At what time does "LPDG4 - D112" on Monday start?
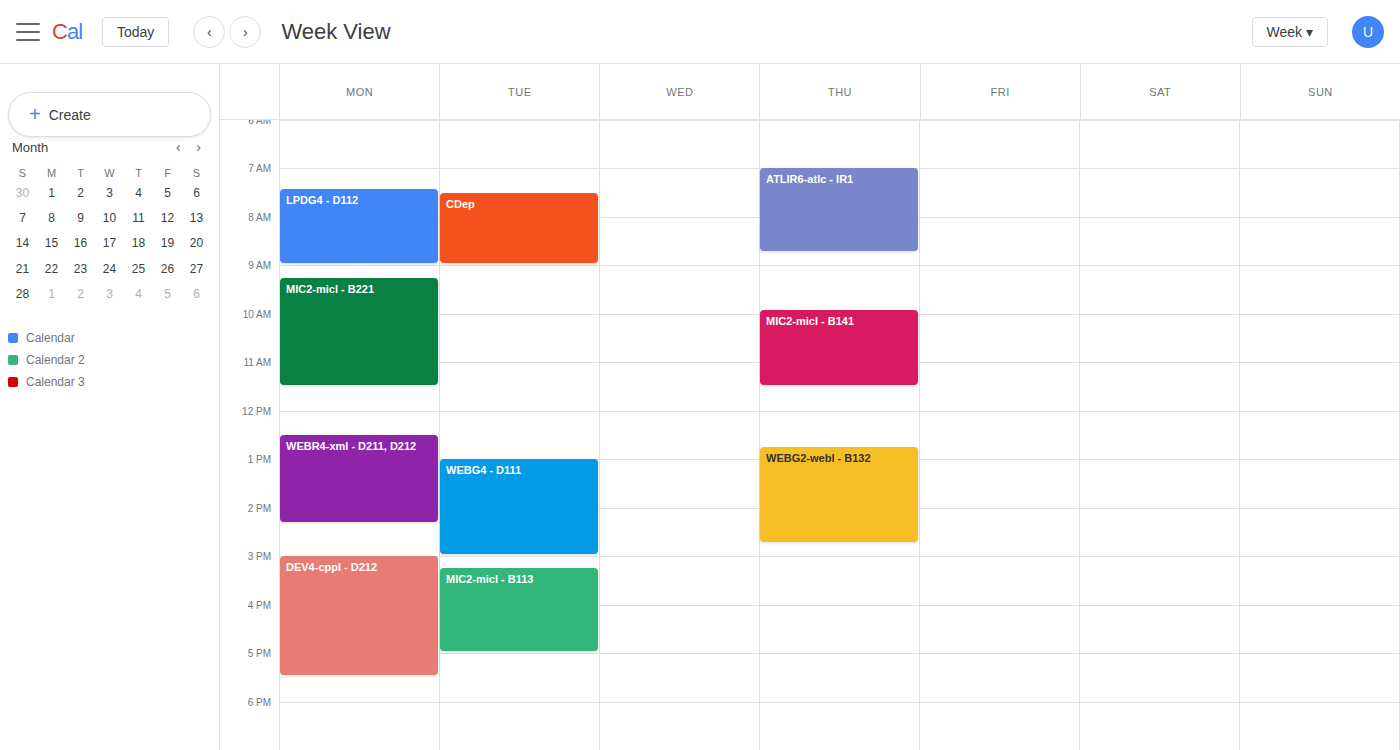
7:25 AM